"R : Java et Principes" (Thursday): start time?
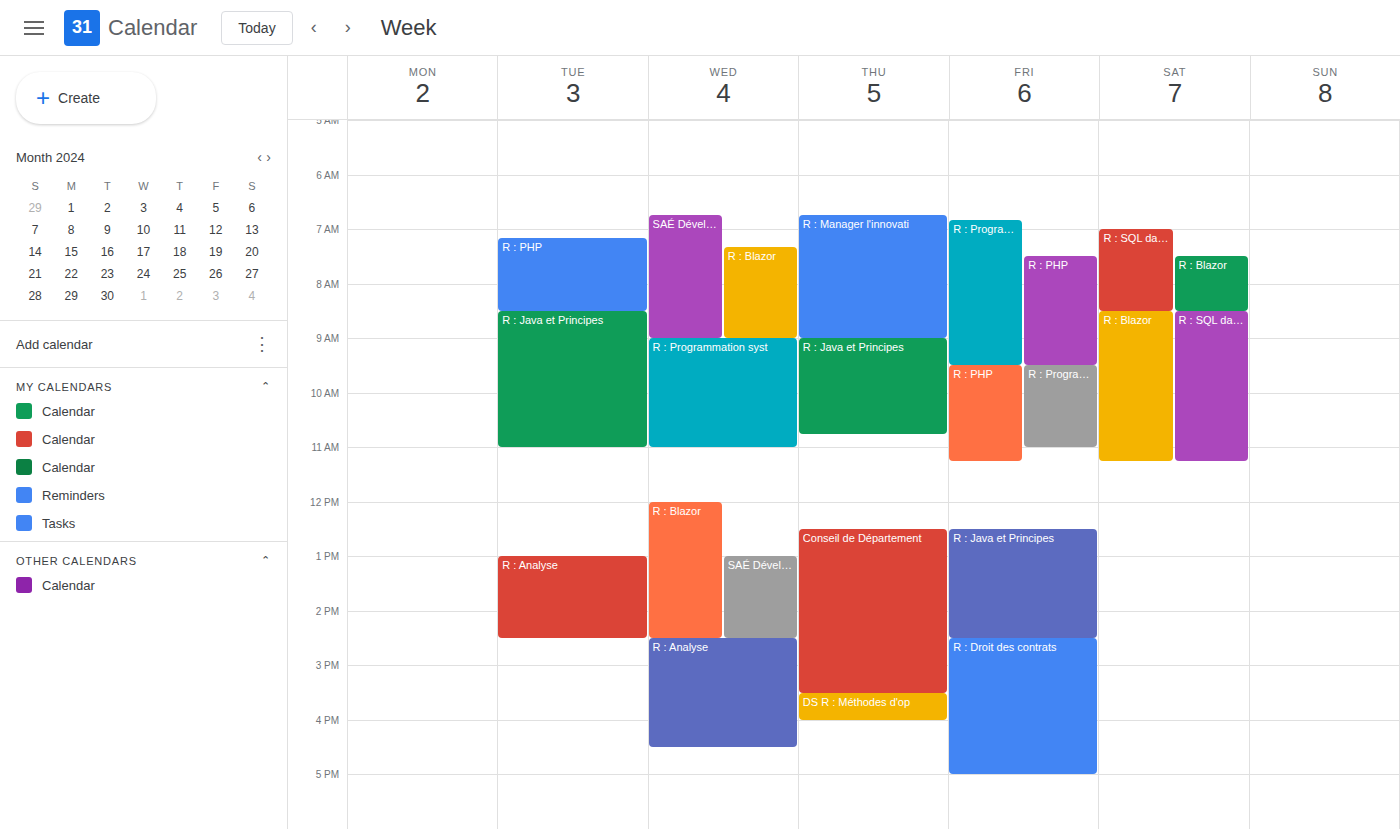
9:00 AM